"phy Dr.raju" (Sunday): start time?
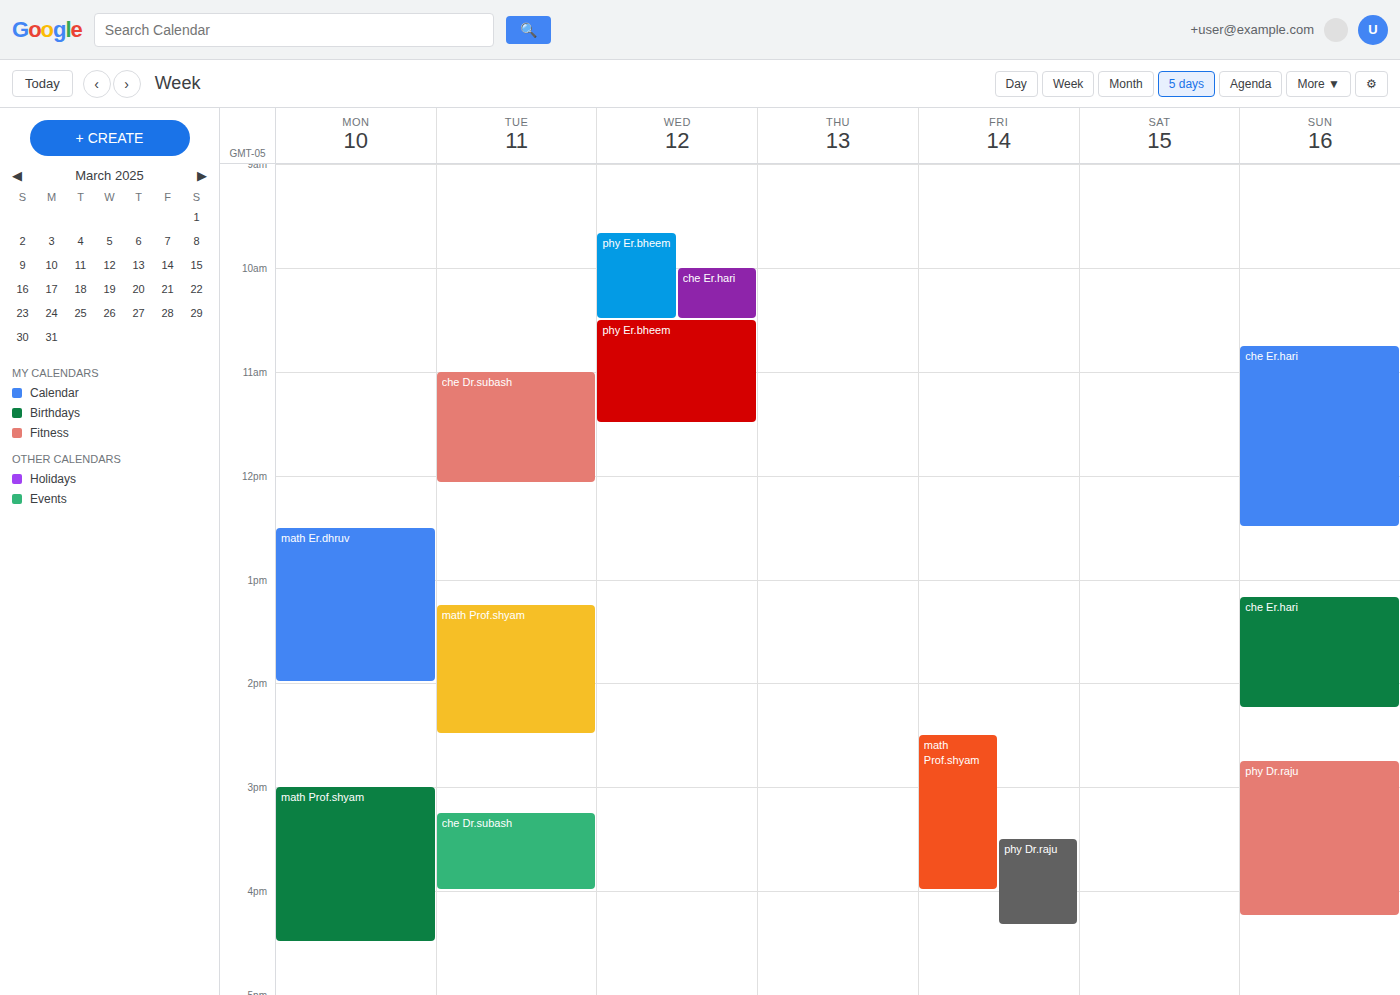
2:45 PM